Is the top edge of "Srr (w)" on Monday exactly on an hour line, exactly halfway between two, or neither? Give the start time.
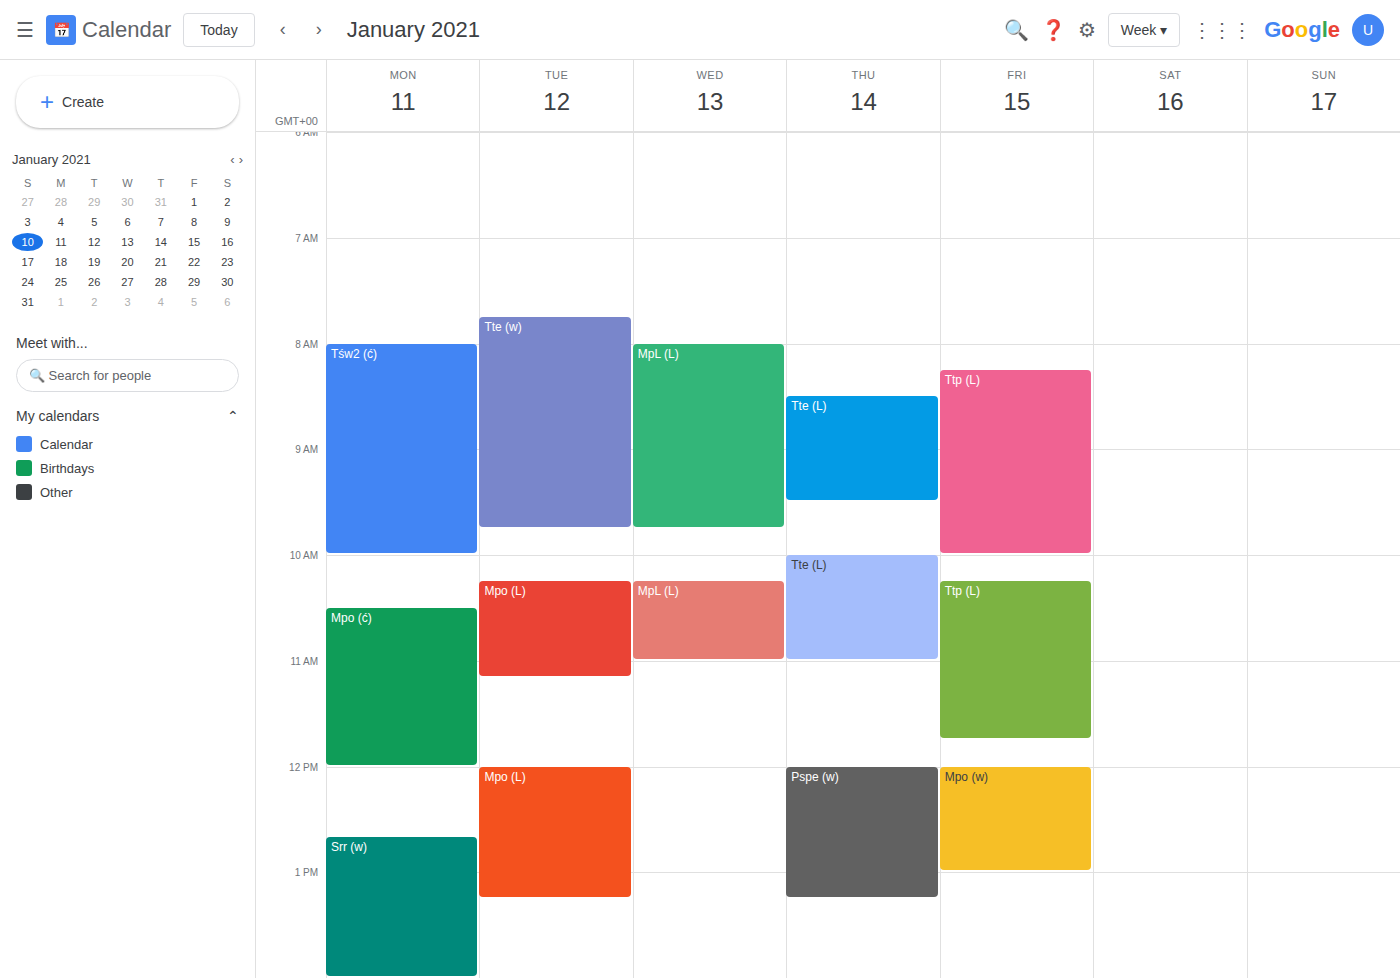
12:40 PM -- neither: 40 minutes below the 12 PM line and 20 minutes above the 1 PM line.